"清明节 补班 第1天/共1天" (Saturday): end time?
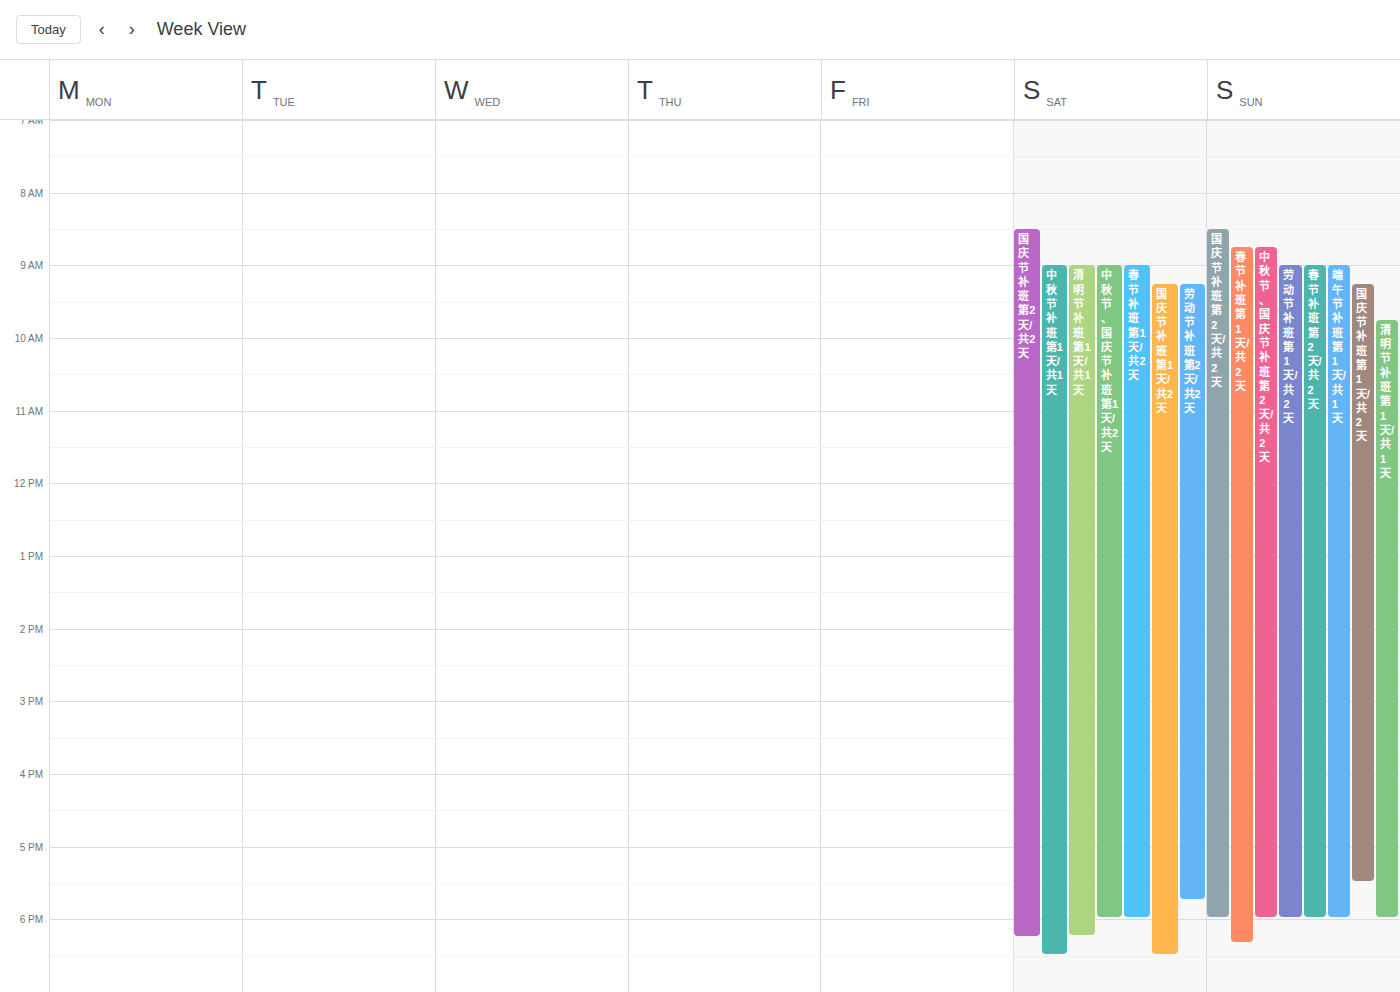
18:15